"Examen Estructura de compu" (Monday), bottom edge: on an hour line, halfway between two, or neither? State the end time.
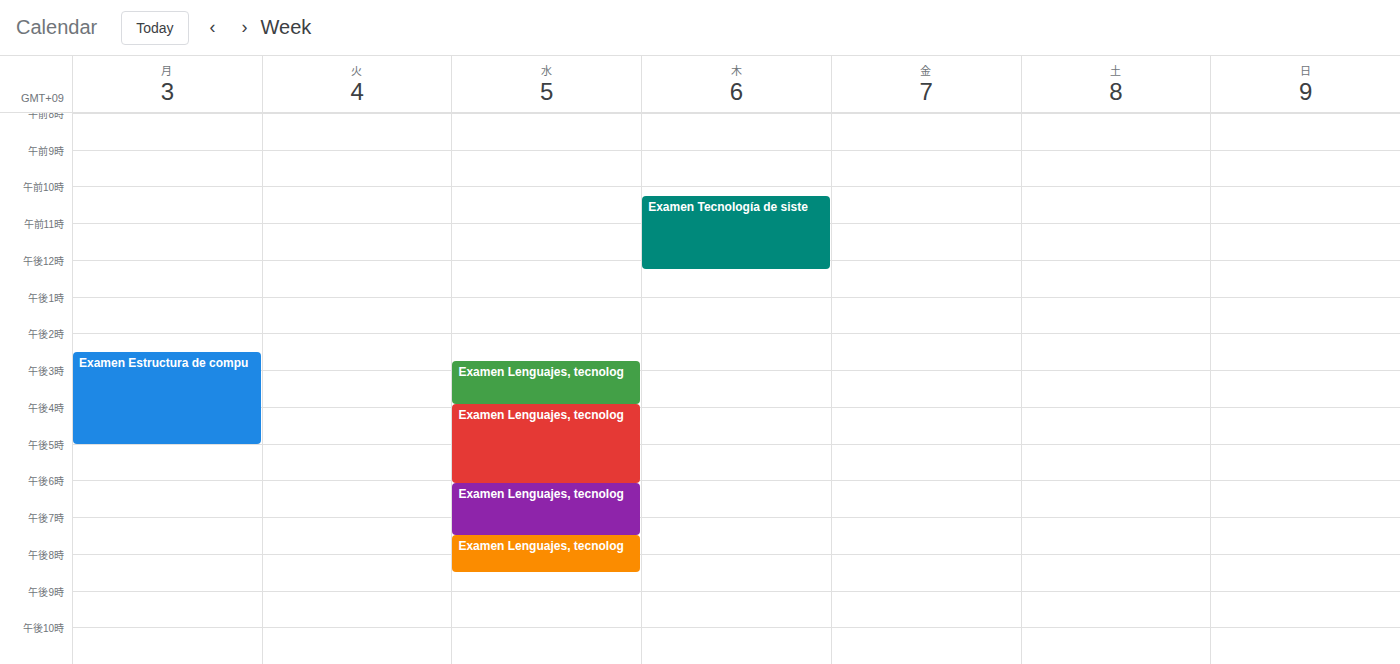
17:00 -- exactly on the 17:00 line.